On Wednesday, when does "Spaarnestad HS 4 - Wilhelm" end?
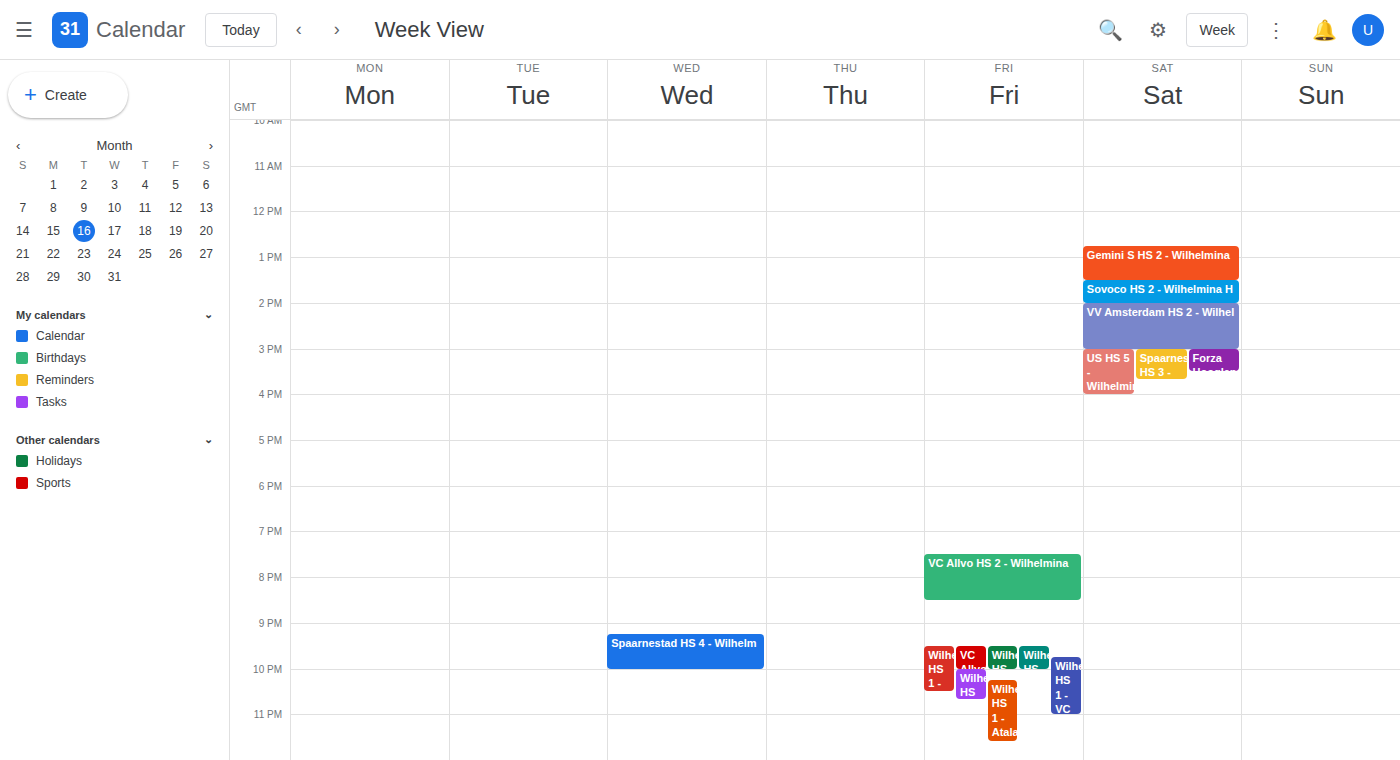
10:00 PM